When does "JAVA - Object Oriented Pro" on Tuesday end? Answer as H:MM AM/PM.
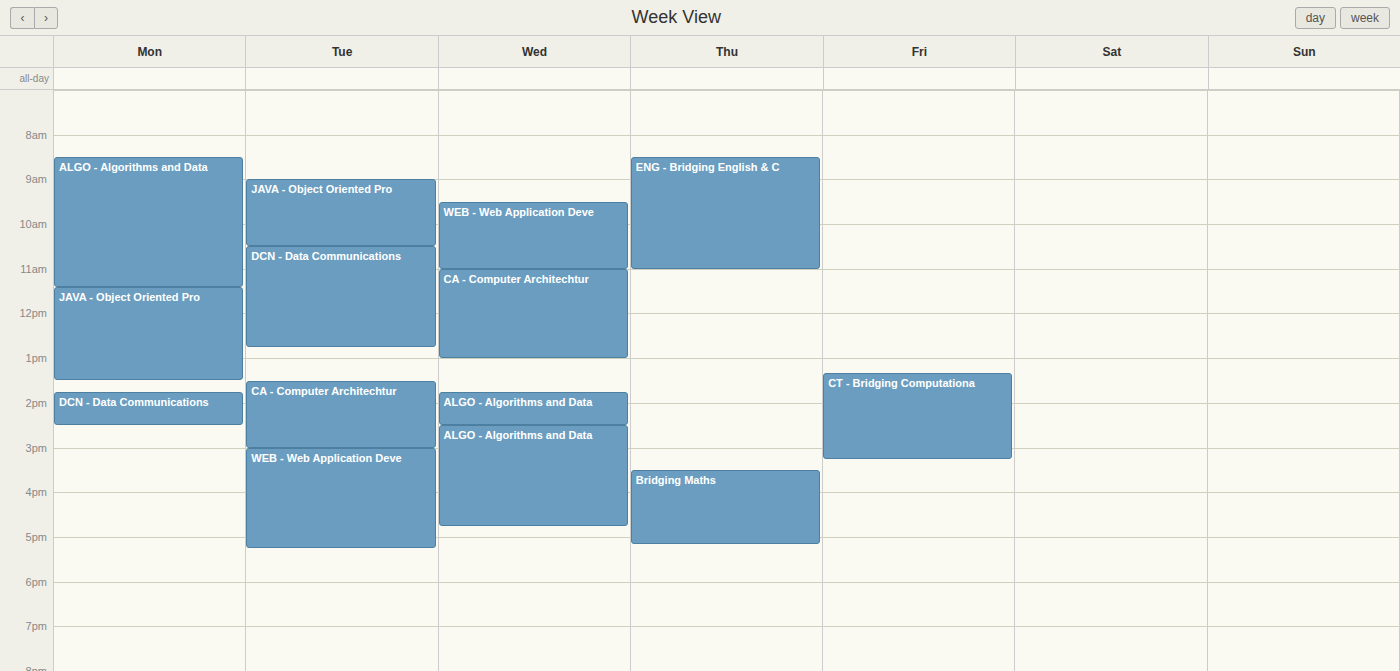
10:30 AM